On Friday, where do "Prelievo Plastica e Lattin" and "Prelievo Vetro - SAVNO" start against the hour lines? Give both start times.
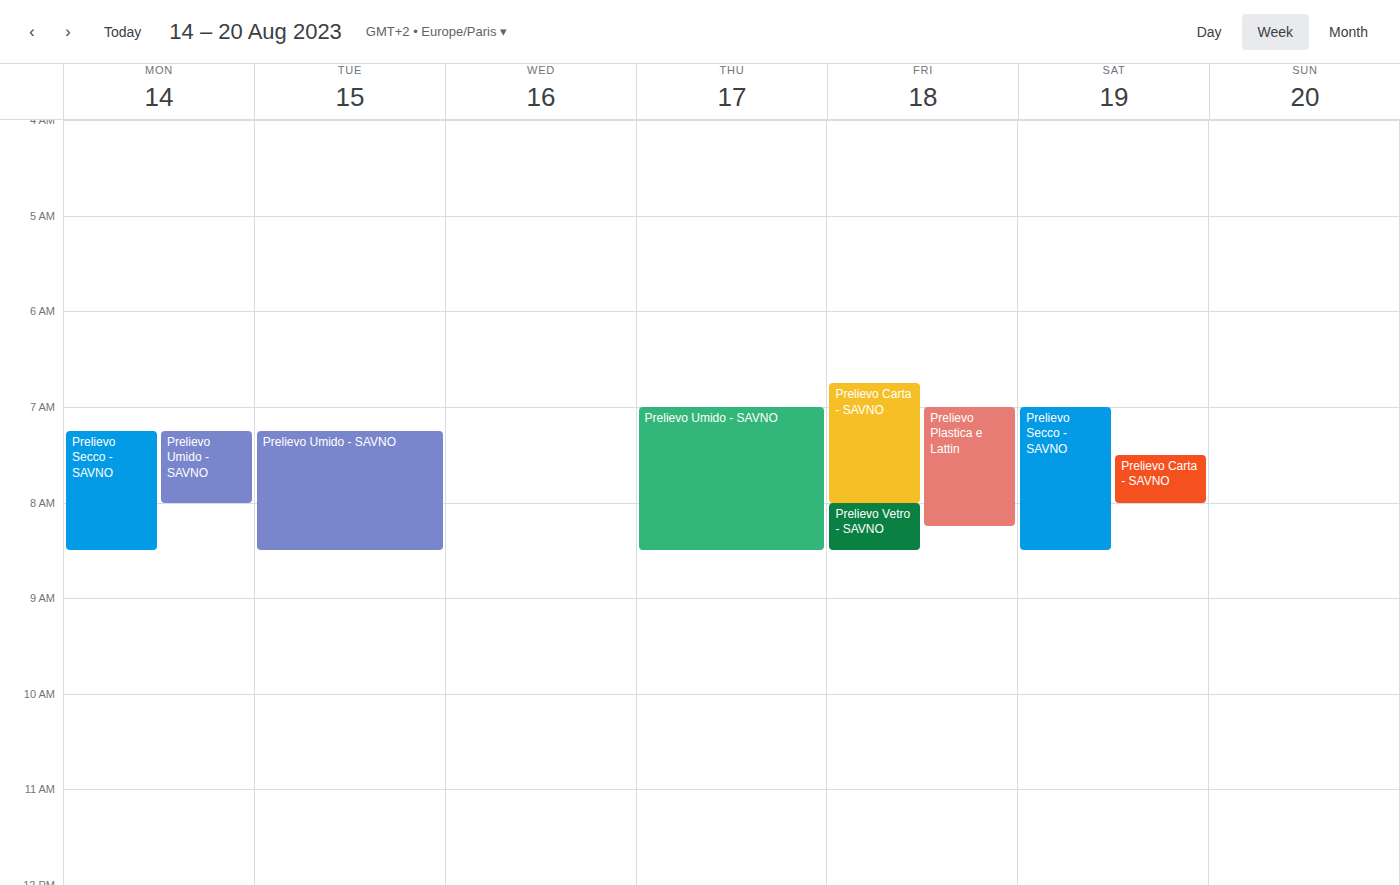
"Prelievo Plastica e Lattin": 7:00 AM, exactly on the 7 AM line. "Prelievo Vetro - SAVNO": 8:00 AM, exactly on the 8 AM line.